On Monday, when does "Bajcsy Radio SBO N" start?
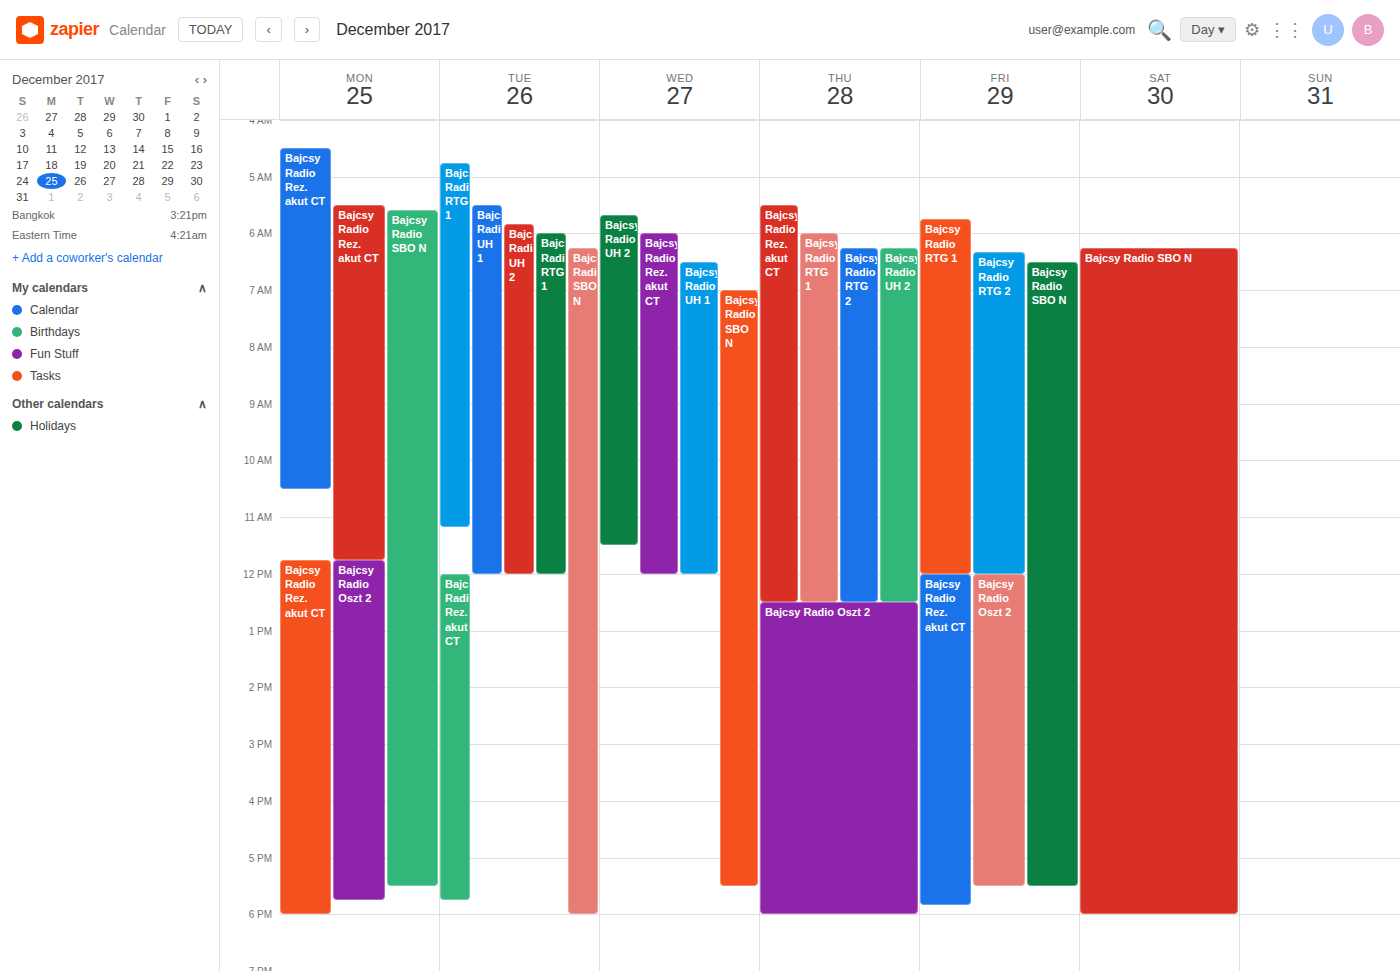
5:35 AM